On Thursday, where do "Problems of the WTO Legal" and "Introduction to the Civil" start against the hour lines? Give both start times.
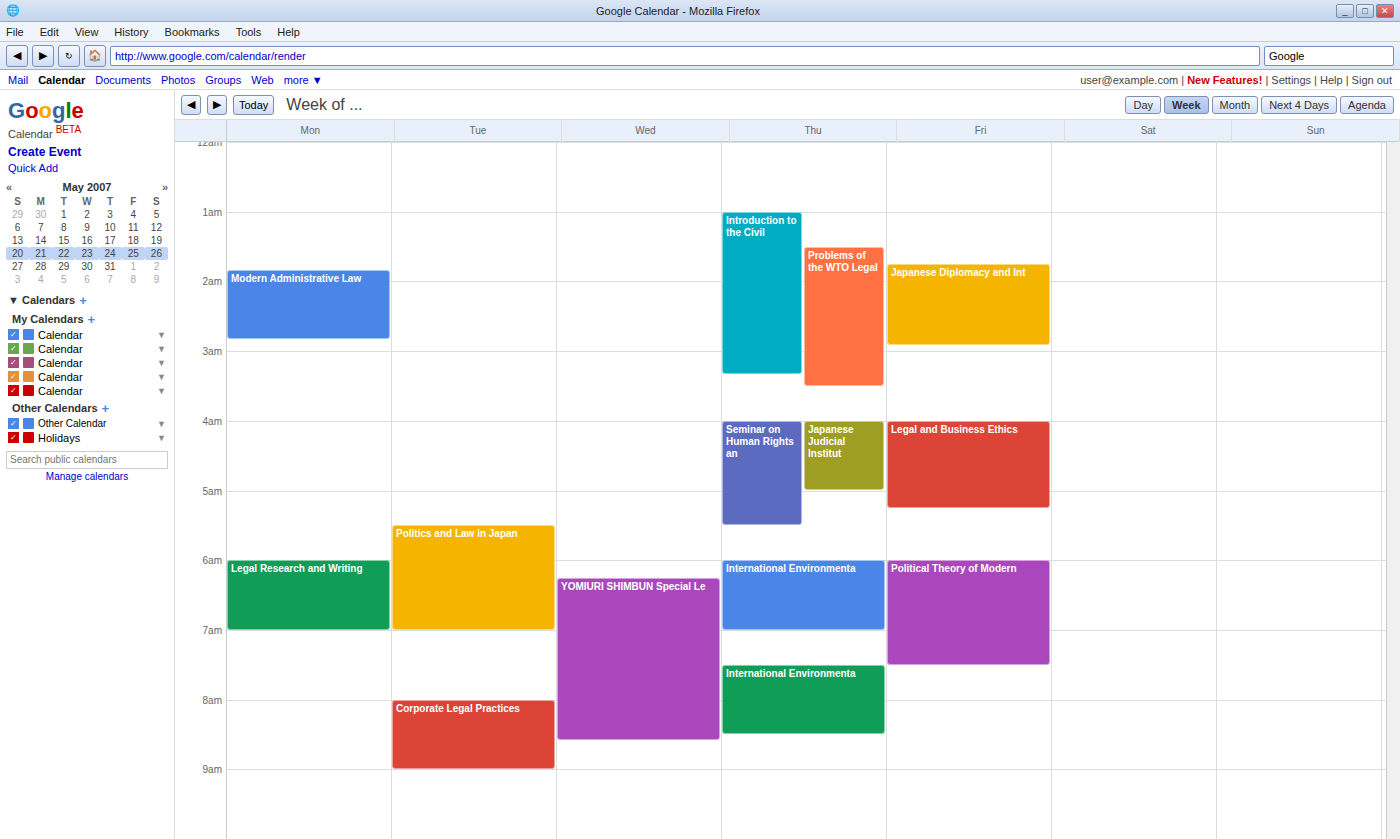
"Problems of the WTO Legal": 1:30 AM, halfway between the 1 AM and 2 AM lines. "Introduction to the Civil": 1:00 AM, exactly on the 1 AM line.